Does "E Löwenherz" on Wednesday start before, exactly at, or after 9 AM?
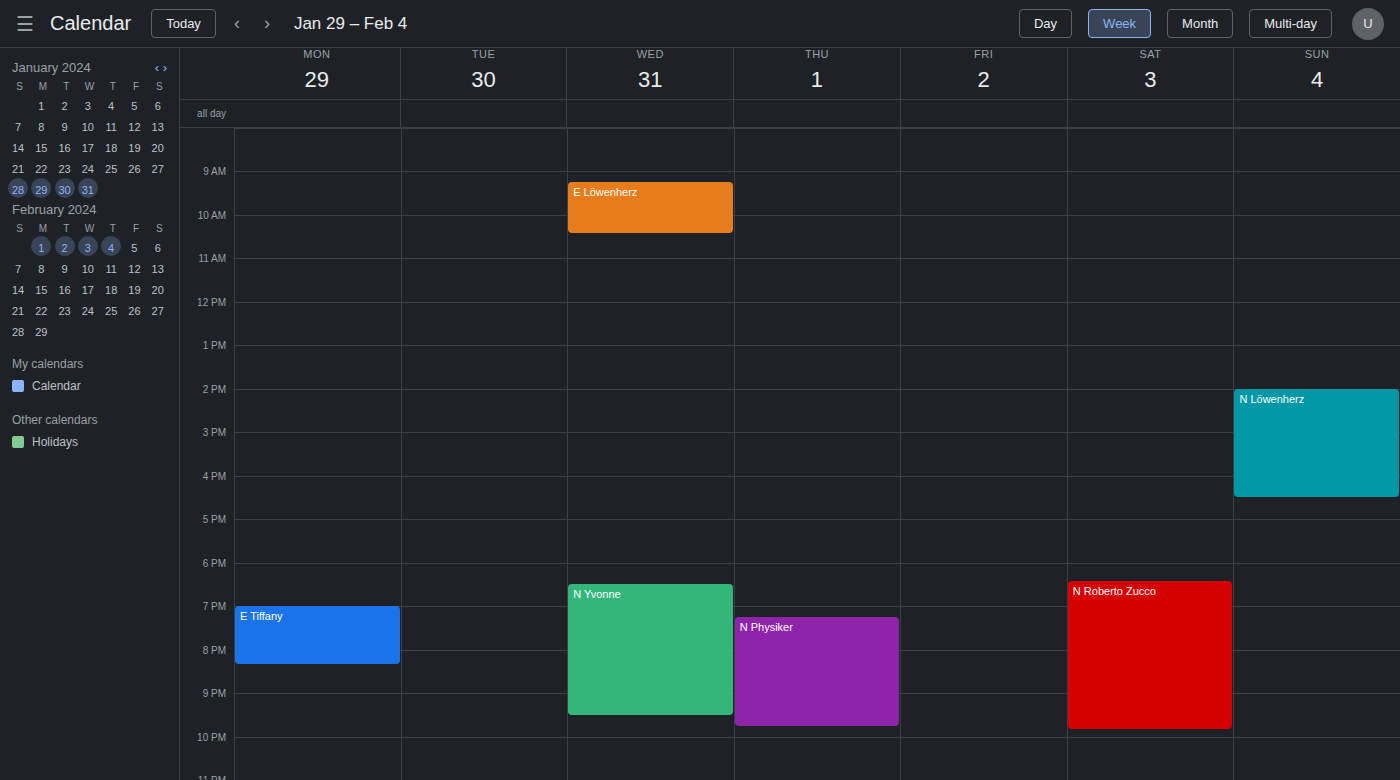
9:15 AM -- after 9 AM, 15 minutes below the 9 AM line.